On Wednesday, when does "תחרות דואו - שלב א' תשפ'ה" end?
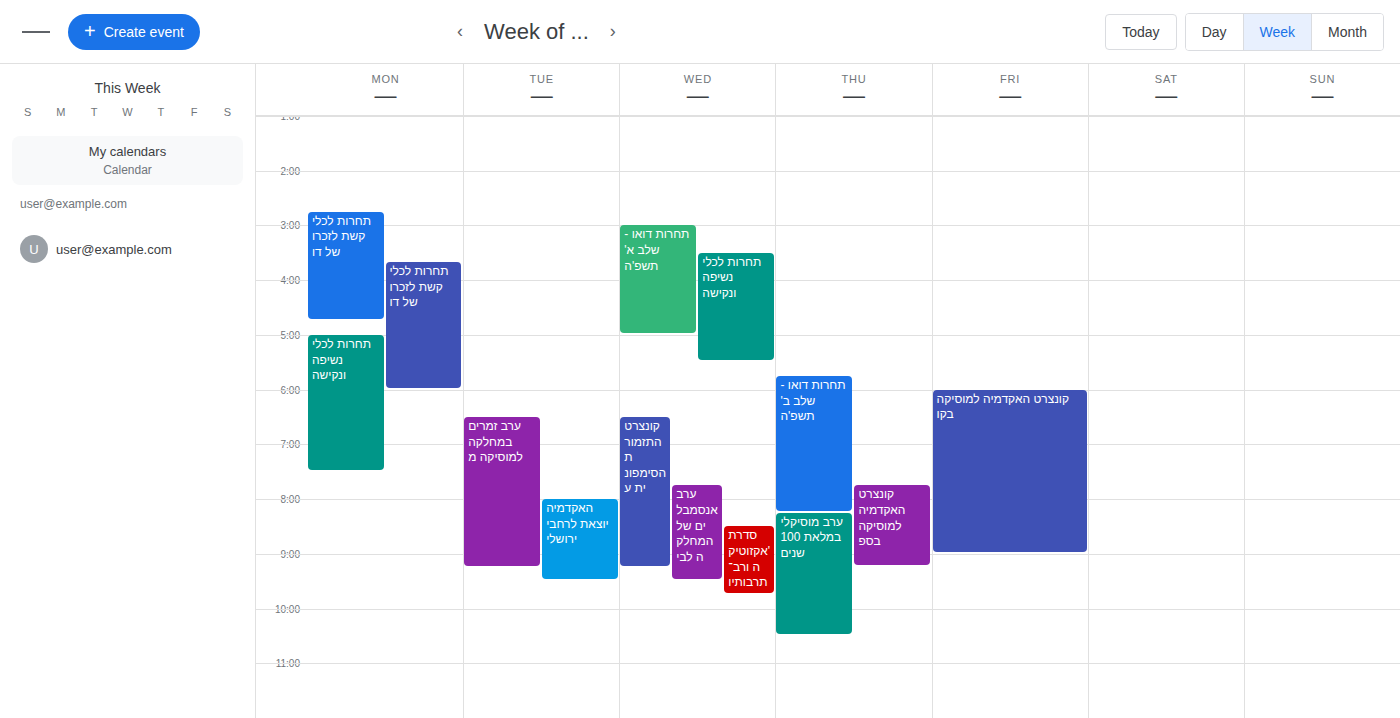
5:00 PM